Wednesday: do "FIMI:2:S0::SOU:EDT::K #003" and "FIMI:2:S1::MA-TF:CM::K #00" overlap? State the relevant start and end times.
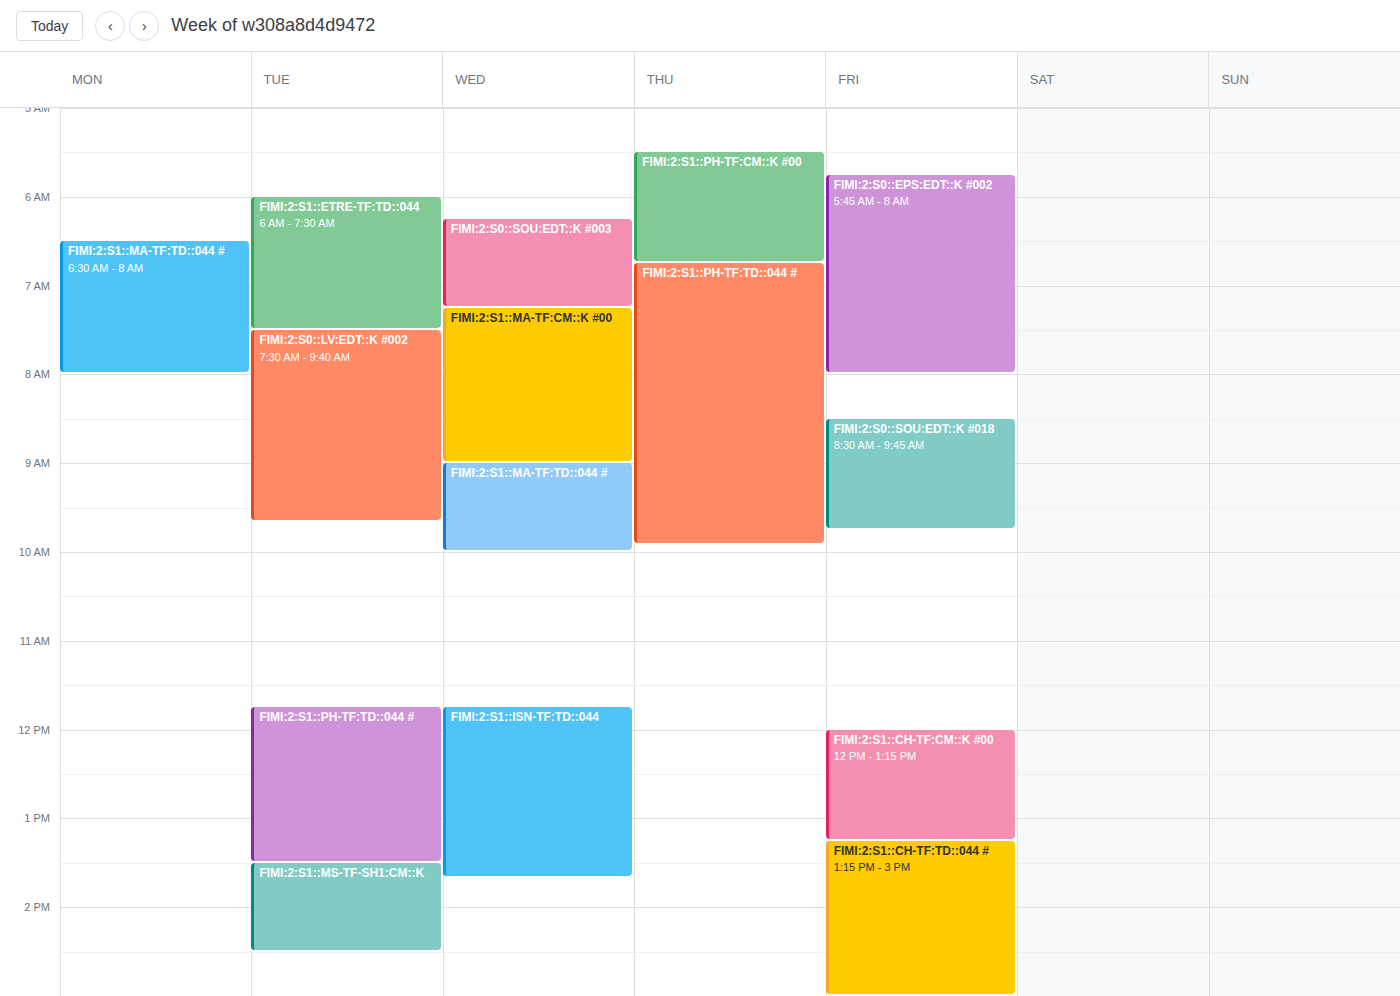
"FIMI:2:S0::SOU:EDT::K #003" ends at 7:15 AM, exactly when "FIMI:2:S1::MA-TF:CM::K #00" starts -- they touch but do not overlap.